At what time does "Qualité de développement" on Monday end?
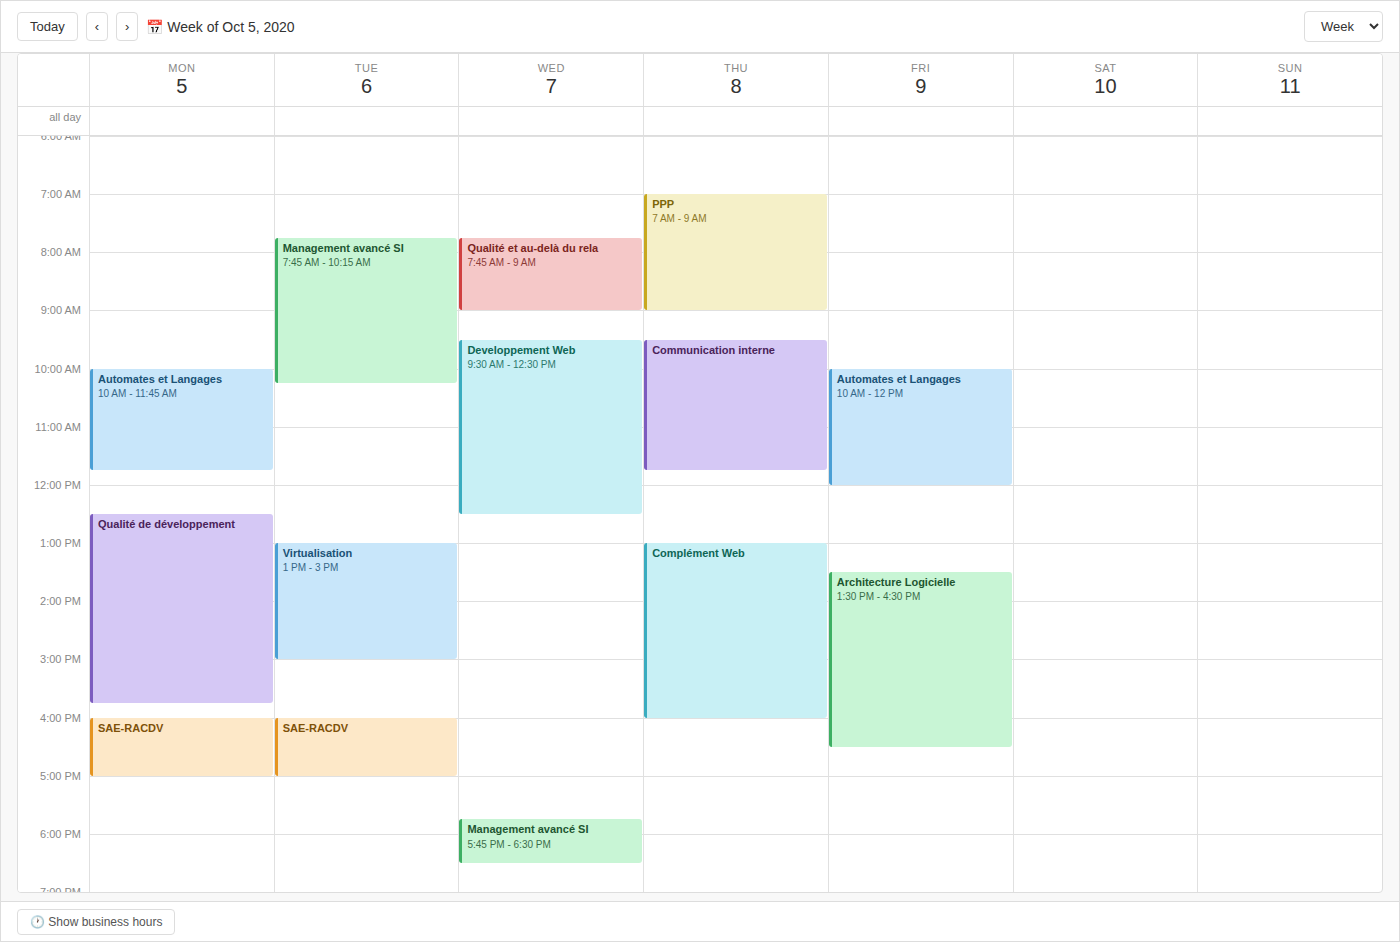
3:45 PM